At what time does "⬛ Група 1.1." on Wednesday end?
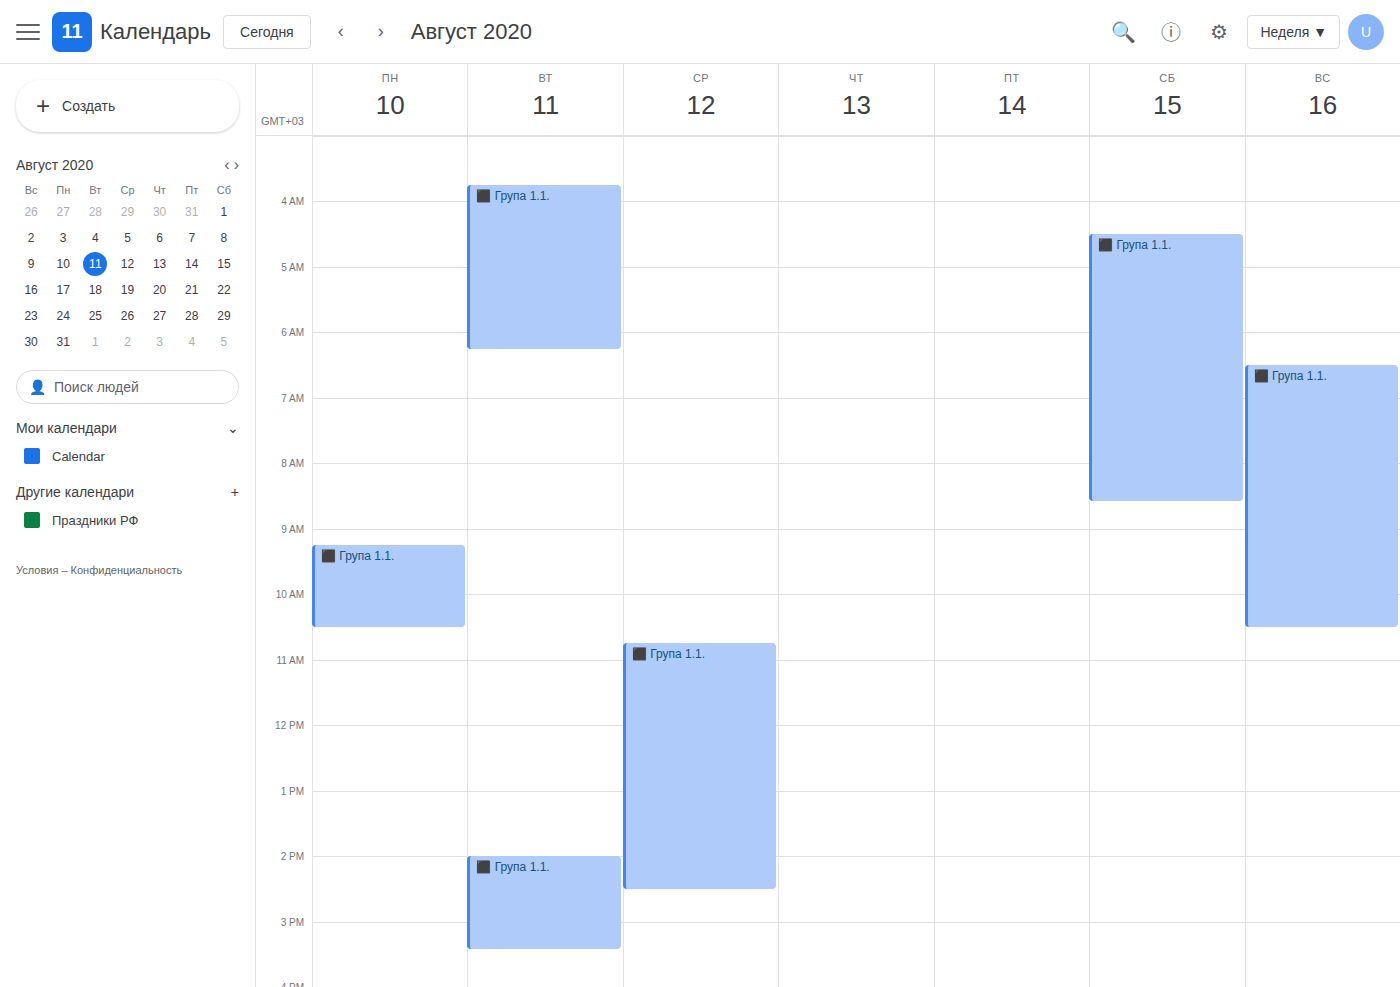
2:30 PM